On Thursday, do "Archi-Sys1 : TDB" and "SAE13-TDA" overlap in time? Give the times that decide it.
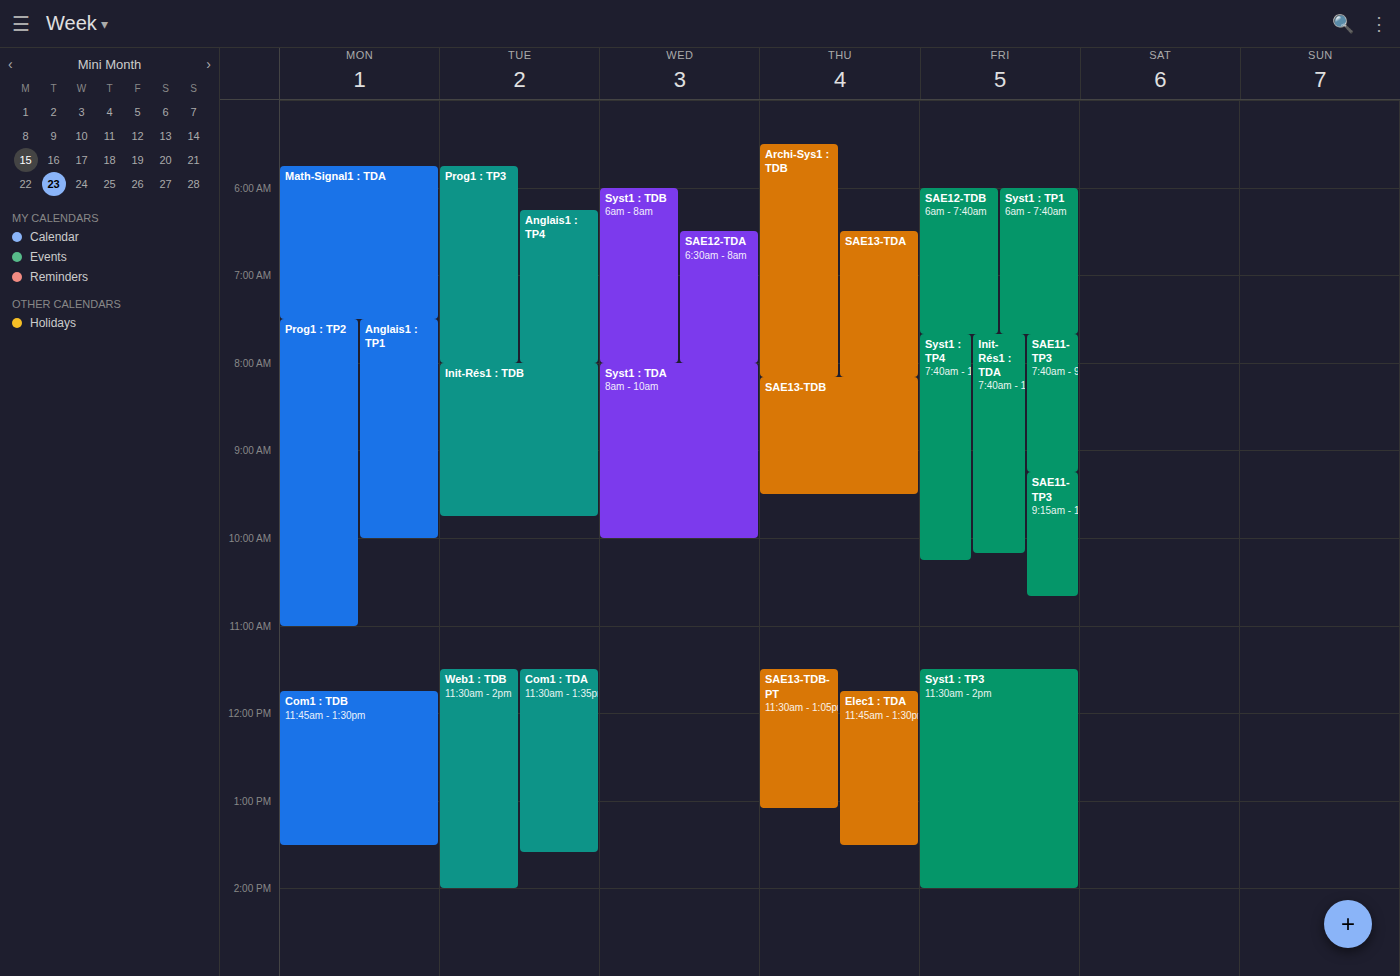
"SAE13-TDA" starts at 6:30 AM, before "Archi-Sys1 : TDB" ends at 8:10 AM -- they overlap.